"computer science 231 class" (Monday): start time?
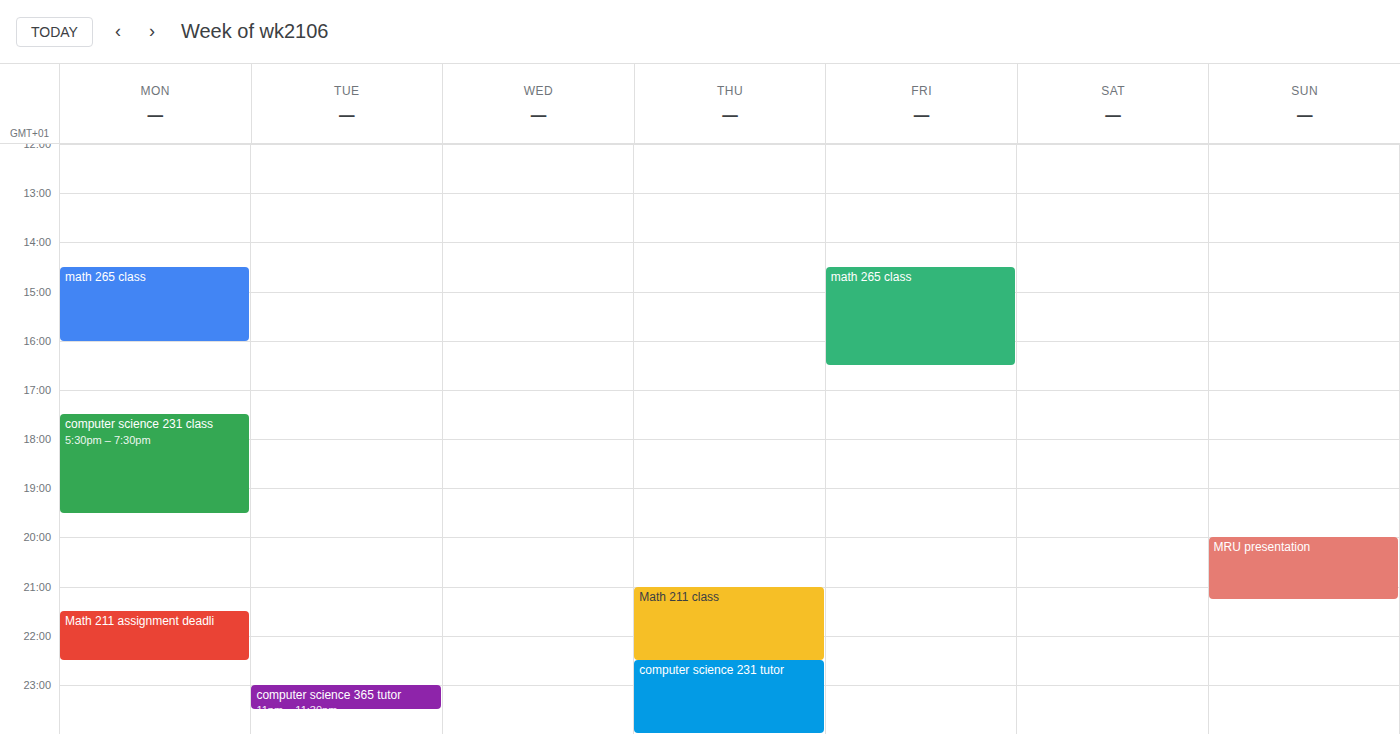
5:30 PM